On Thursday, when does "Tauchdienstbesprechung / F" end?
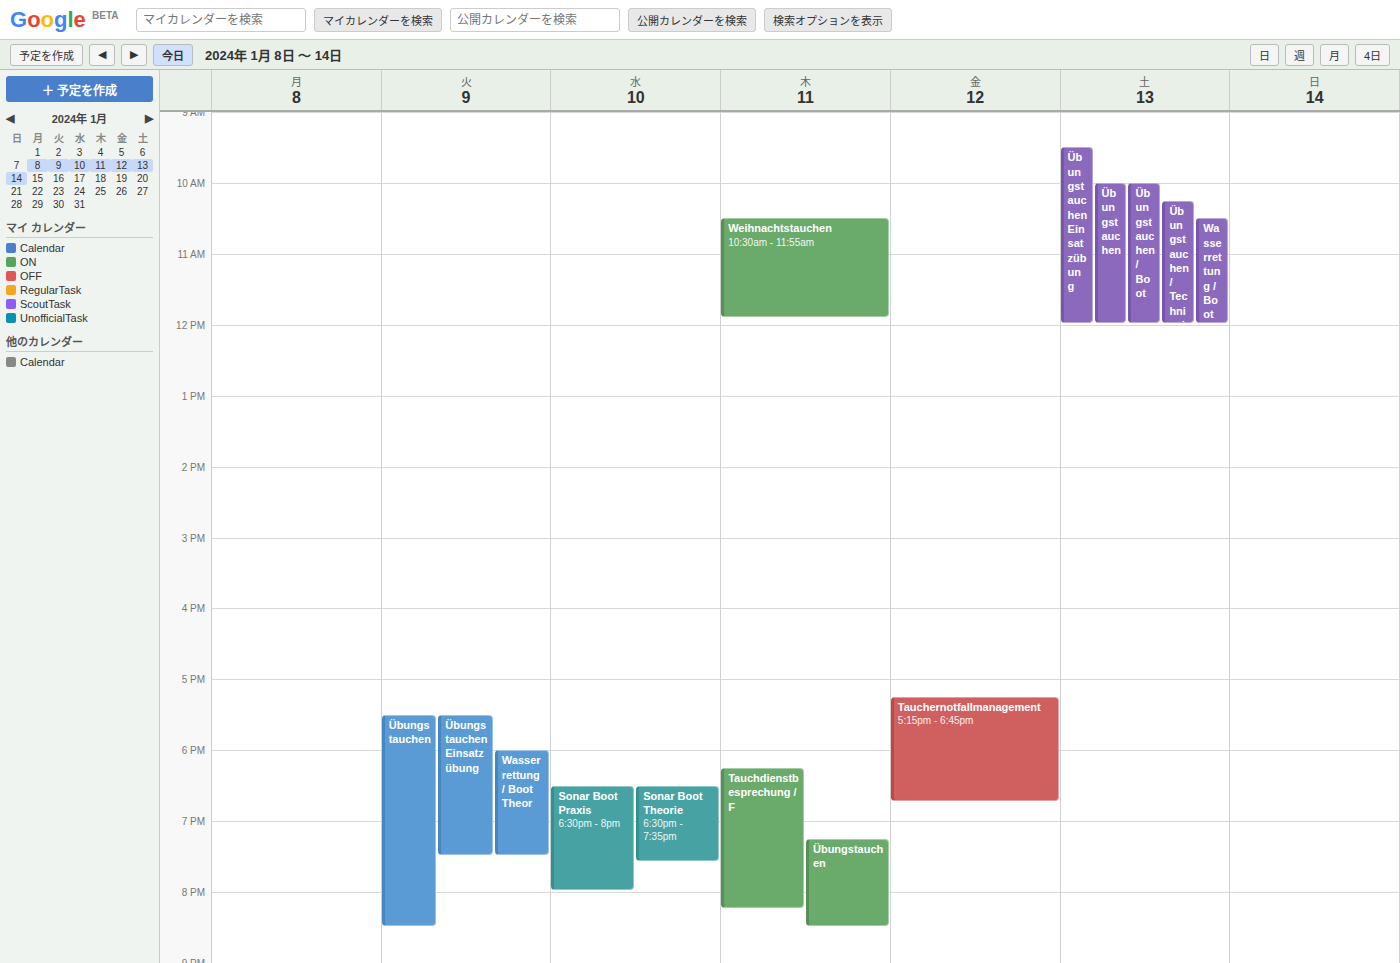
8:15 PM